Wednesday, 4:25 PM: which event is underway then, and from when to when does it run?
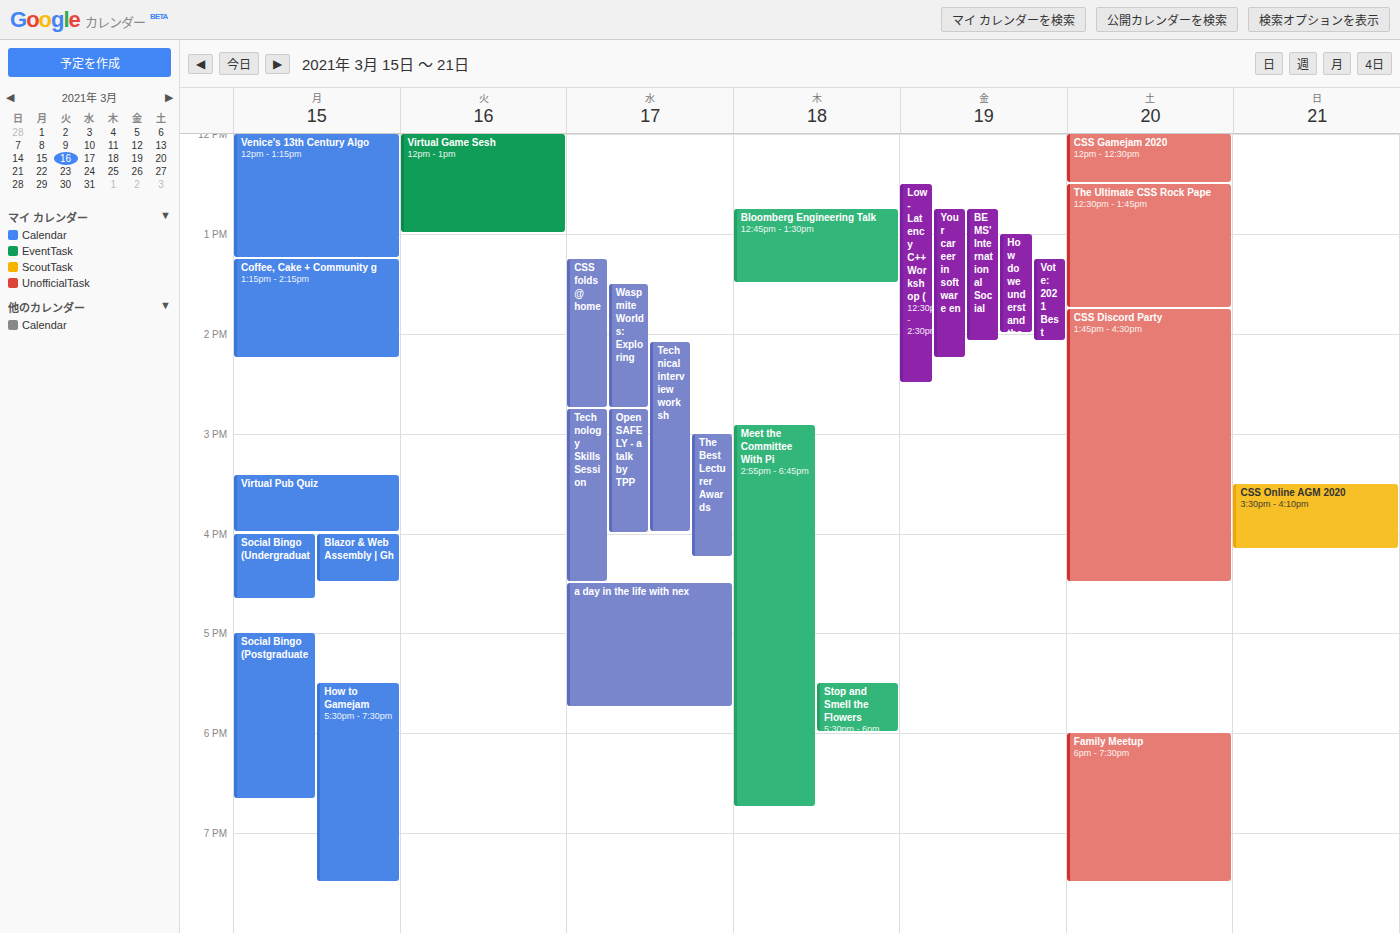
"Technology Skills Session", 2:45 PM to 4:30 PM